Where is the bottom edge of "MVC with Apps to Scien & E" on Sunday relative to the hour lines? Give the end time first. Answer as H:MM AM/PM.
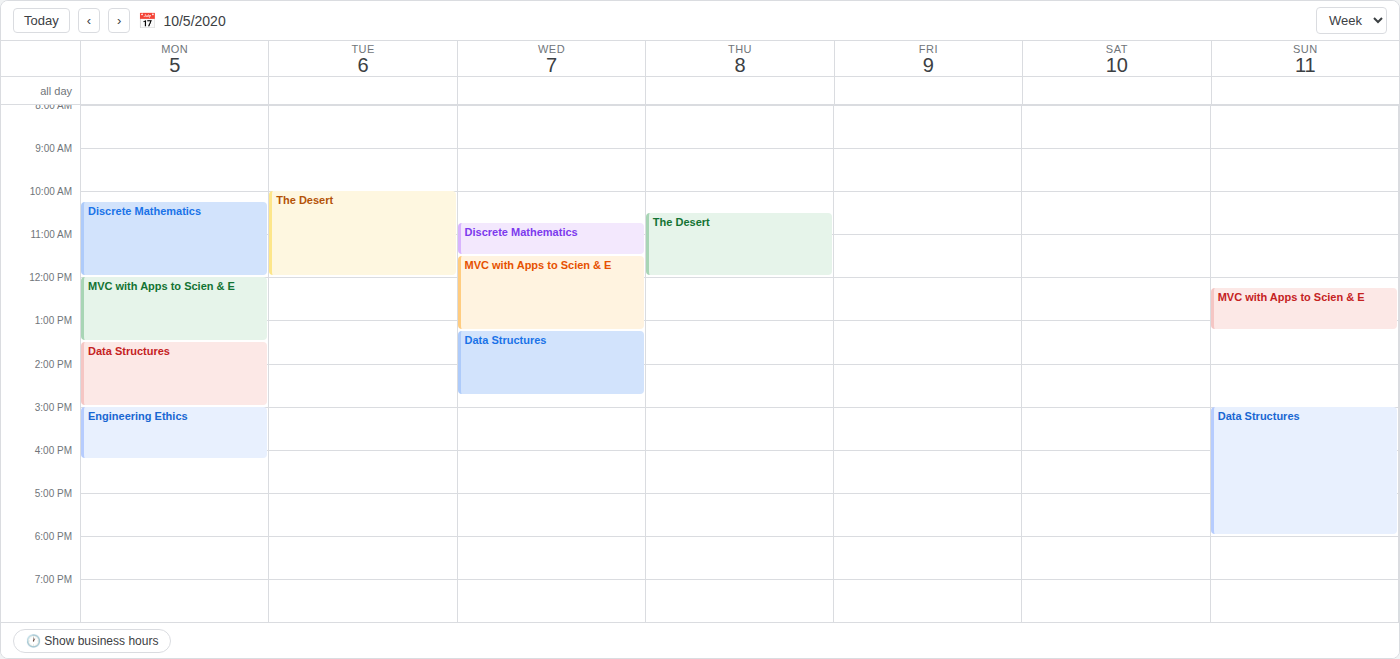
1:15 PM -- neither: a quarter of the way from the 1 PM line to the 2 PM line.